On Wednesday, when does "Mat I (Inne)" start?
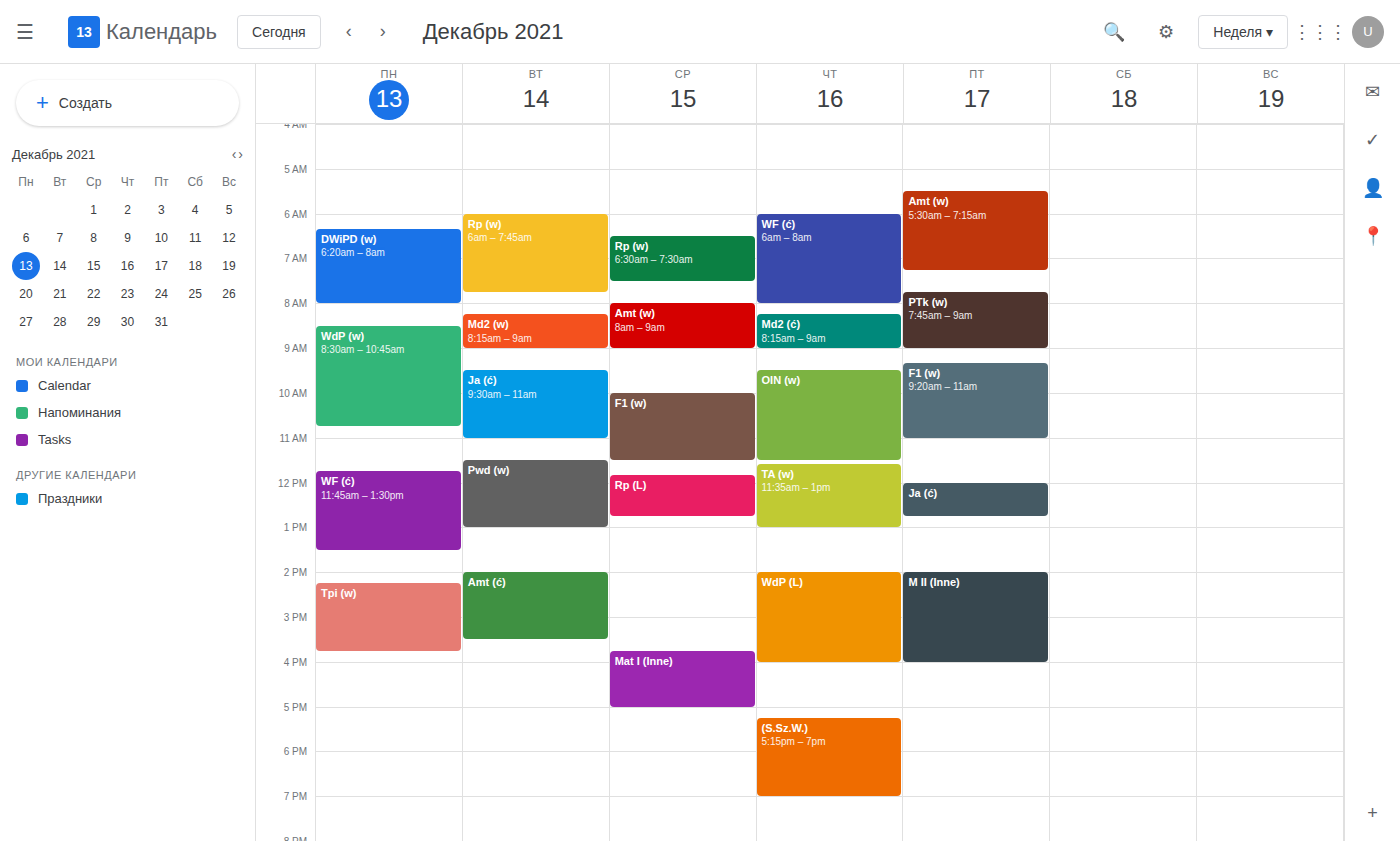
15:45